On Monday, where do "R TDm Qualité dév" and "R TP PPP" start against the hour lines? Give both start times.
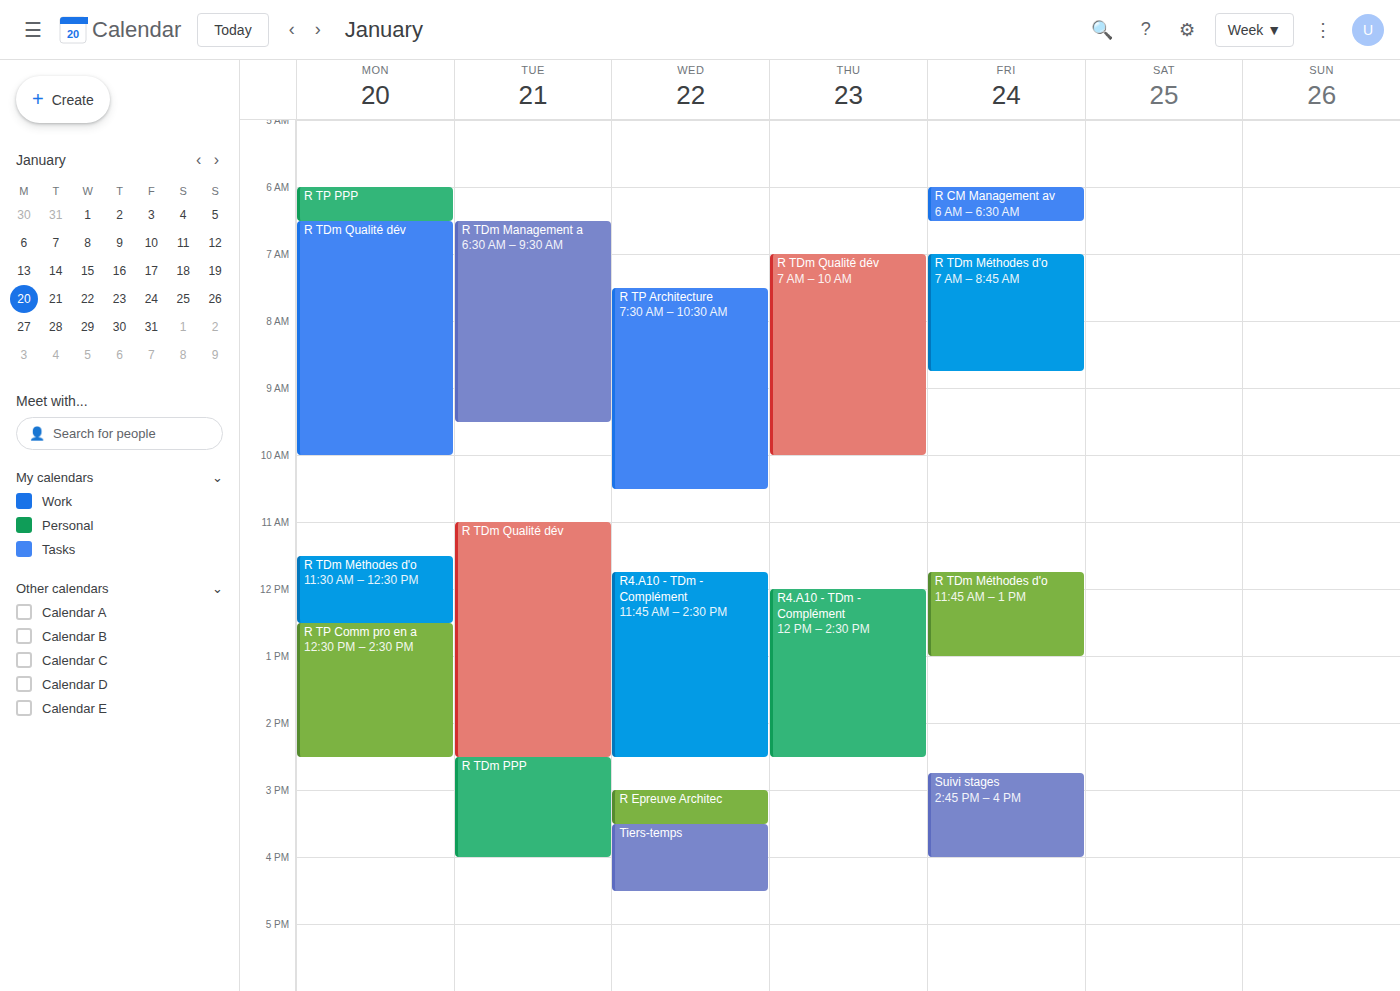
"R TDm Qualité dév": 06:30, halfway between the 06:00 and 07:00 lines. "R TP PPP": 06:00, exactly on the 06:00 line.